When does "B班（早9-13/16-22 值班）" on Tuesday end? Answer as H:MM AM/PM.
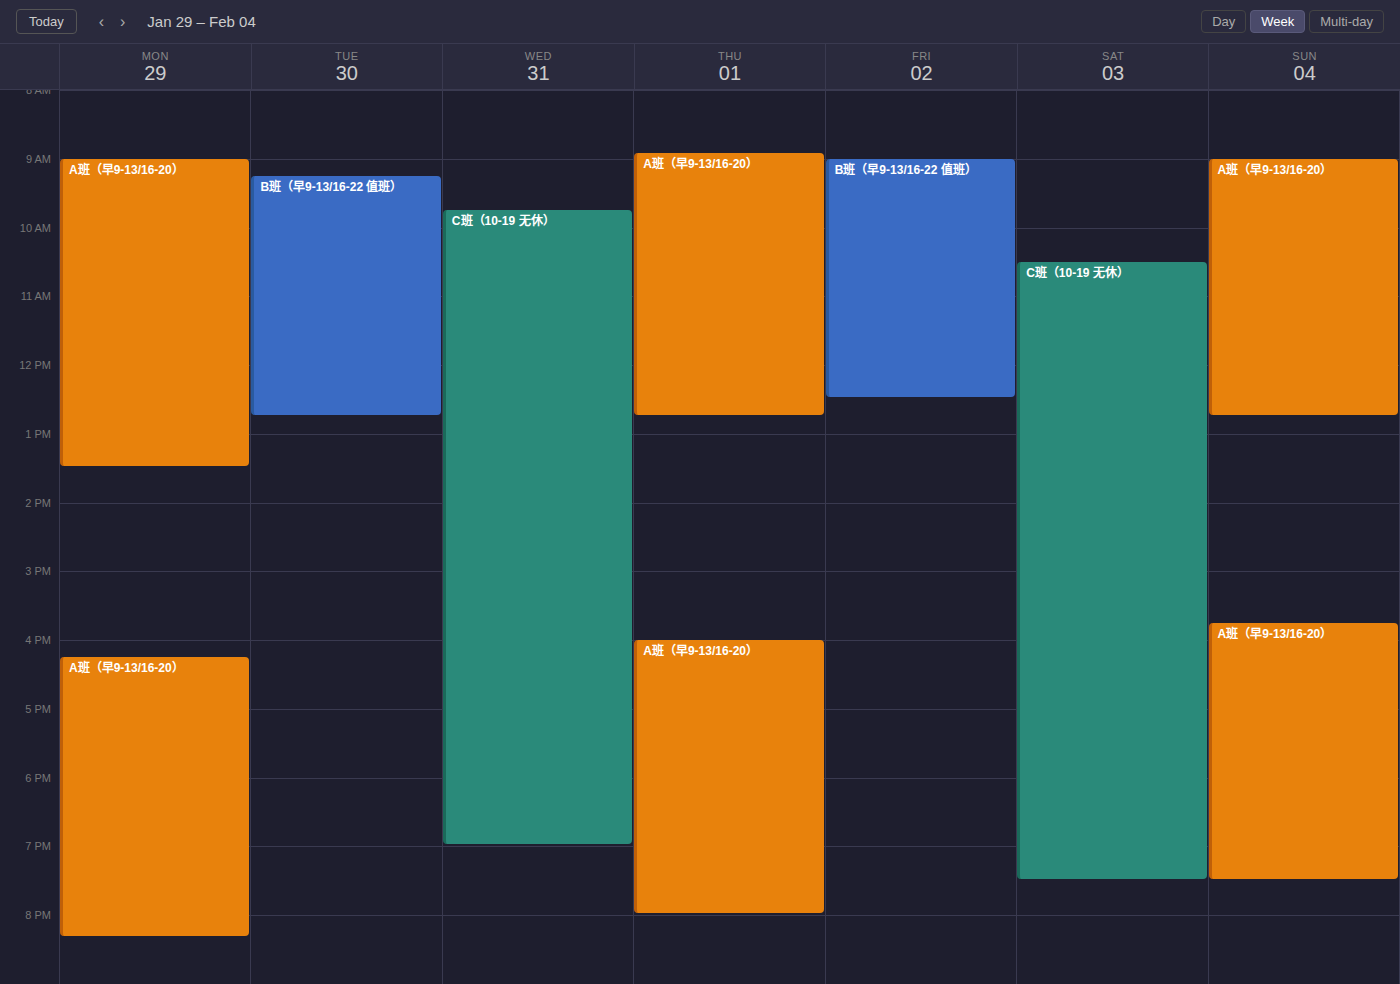
12:45 PM